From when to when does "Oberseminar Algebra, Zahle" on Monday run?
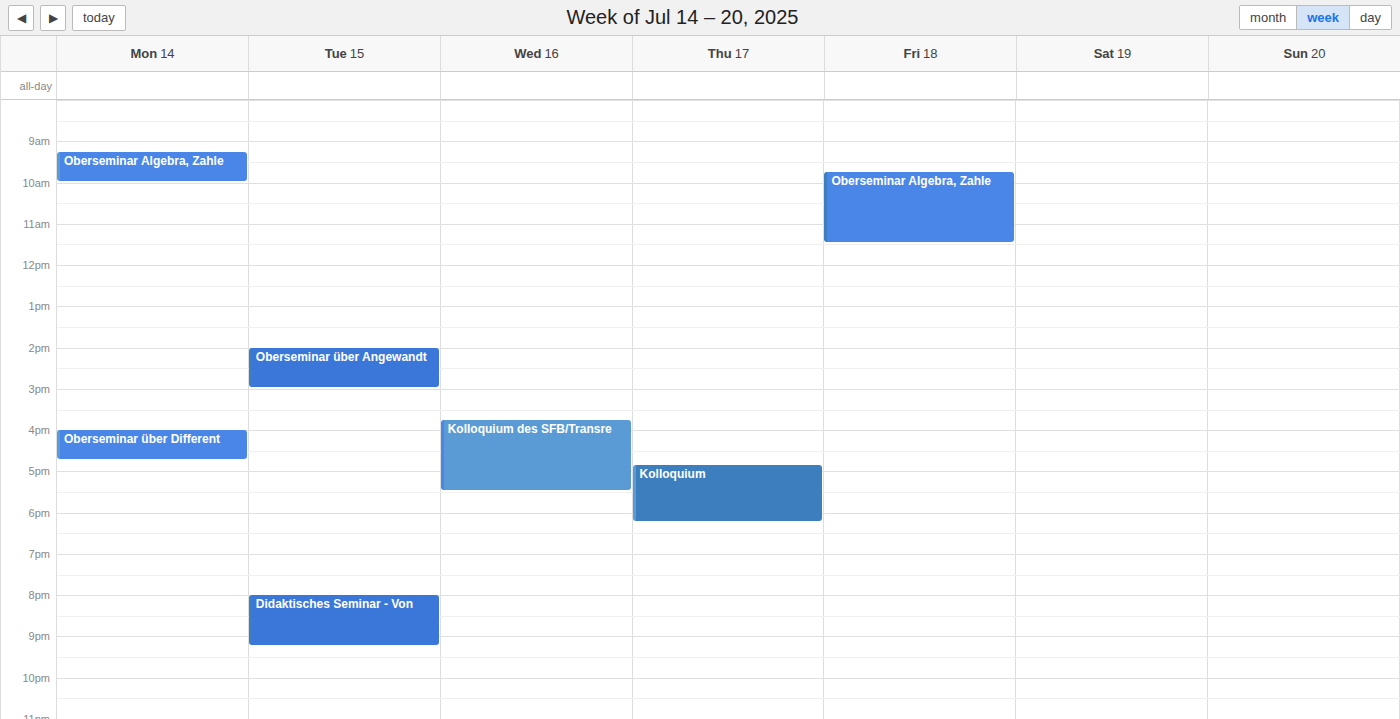
9:15 AM to 10:00 AM